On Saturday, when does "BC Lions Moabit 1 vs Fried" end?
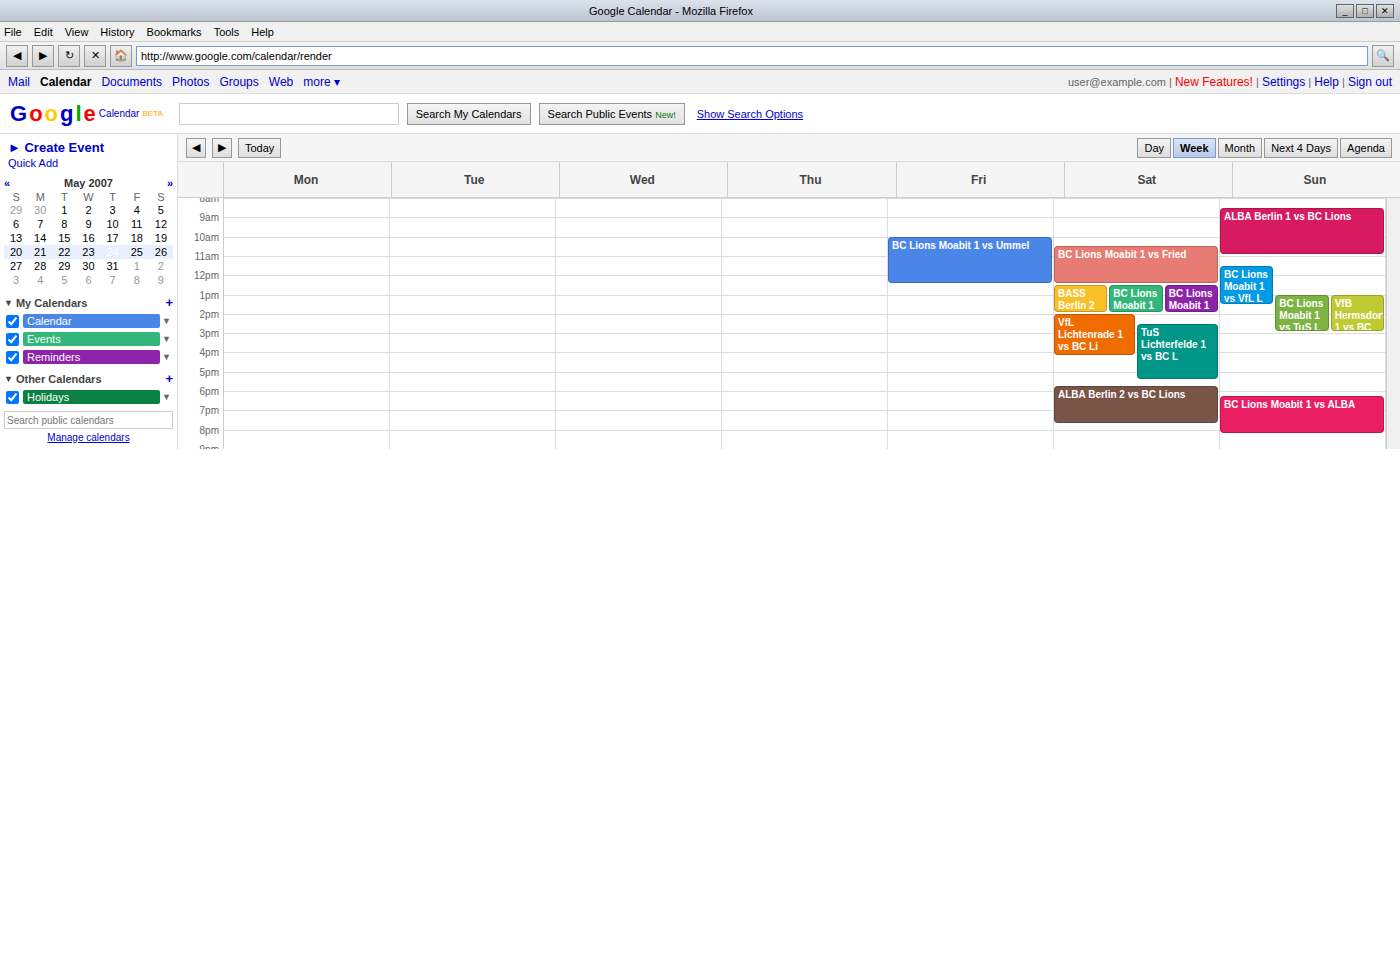
12:30 PM